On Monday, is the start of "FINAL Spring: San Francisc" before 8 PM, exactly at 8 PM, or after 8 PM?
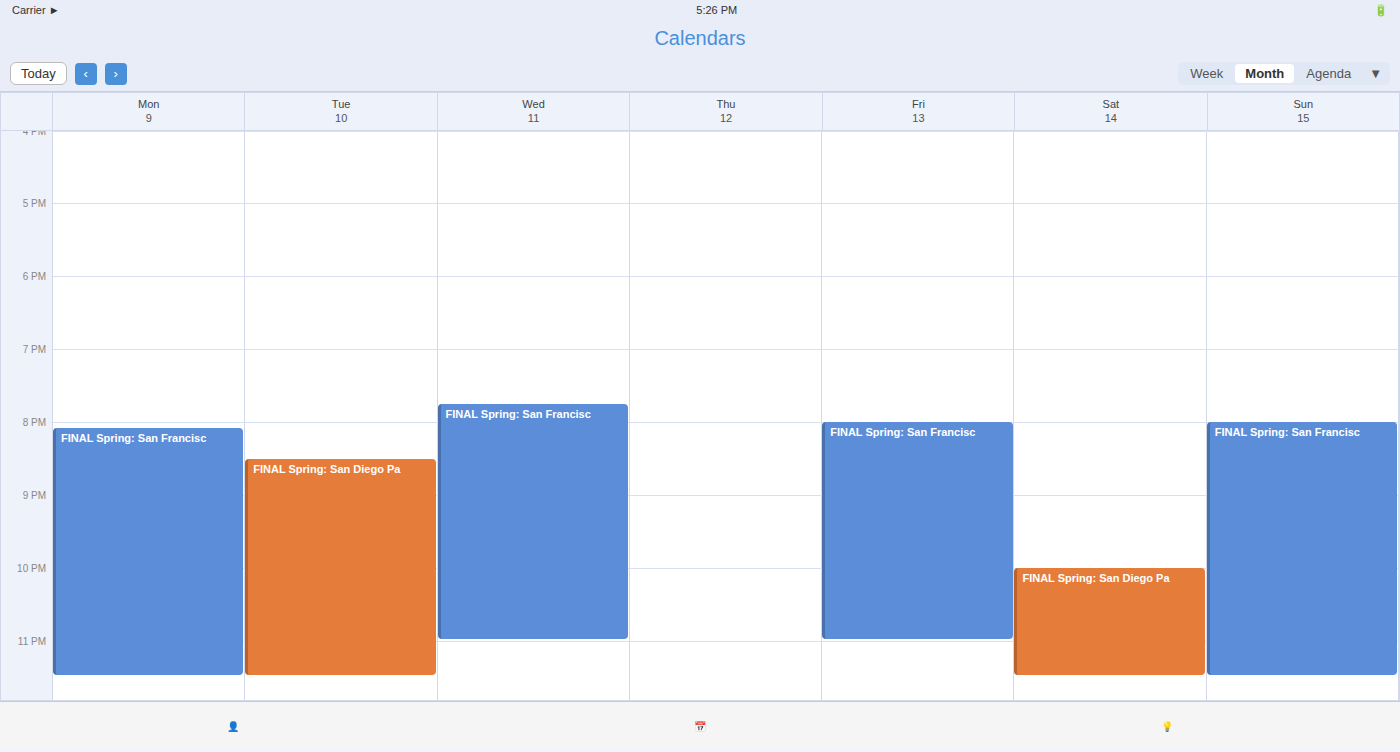
8:05 PM -- after 8 PM, 5 minutes below the 8 PM line.